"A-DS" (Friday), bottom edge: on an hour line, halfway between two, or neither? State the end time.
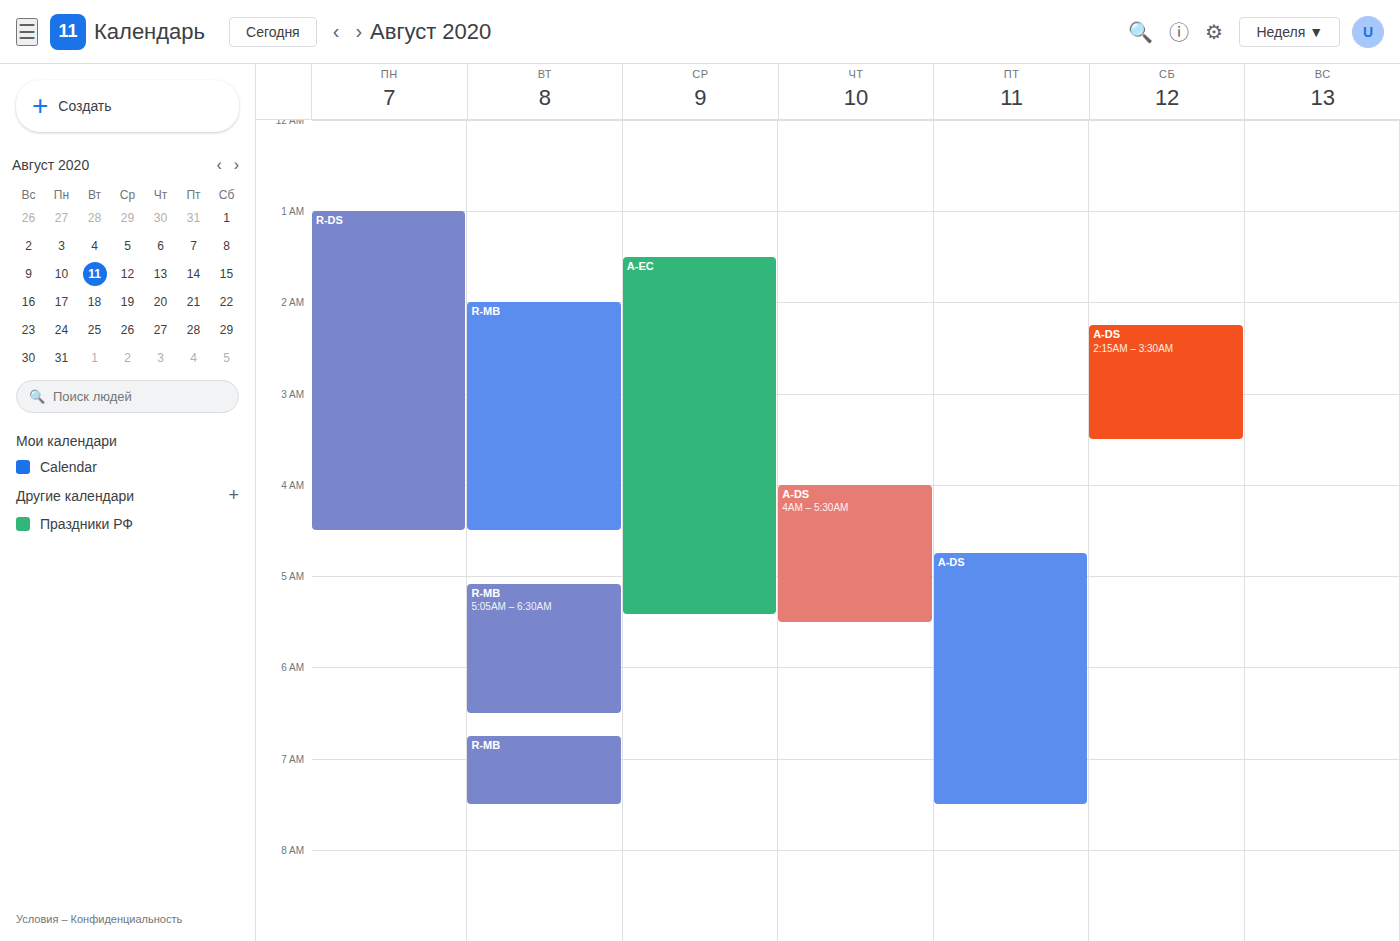
7:30 AM -- halfway between the 7 AM and 8 AM lines.